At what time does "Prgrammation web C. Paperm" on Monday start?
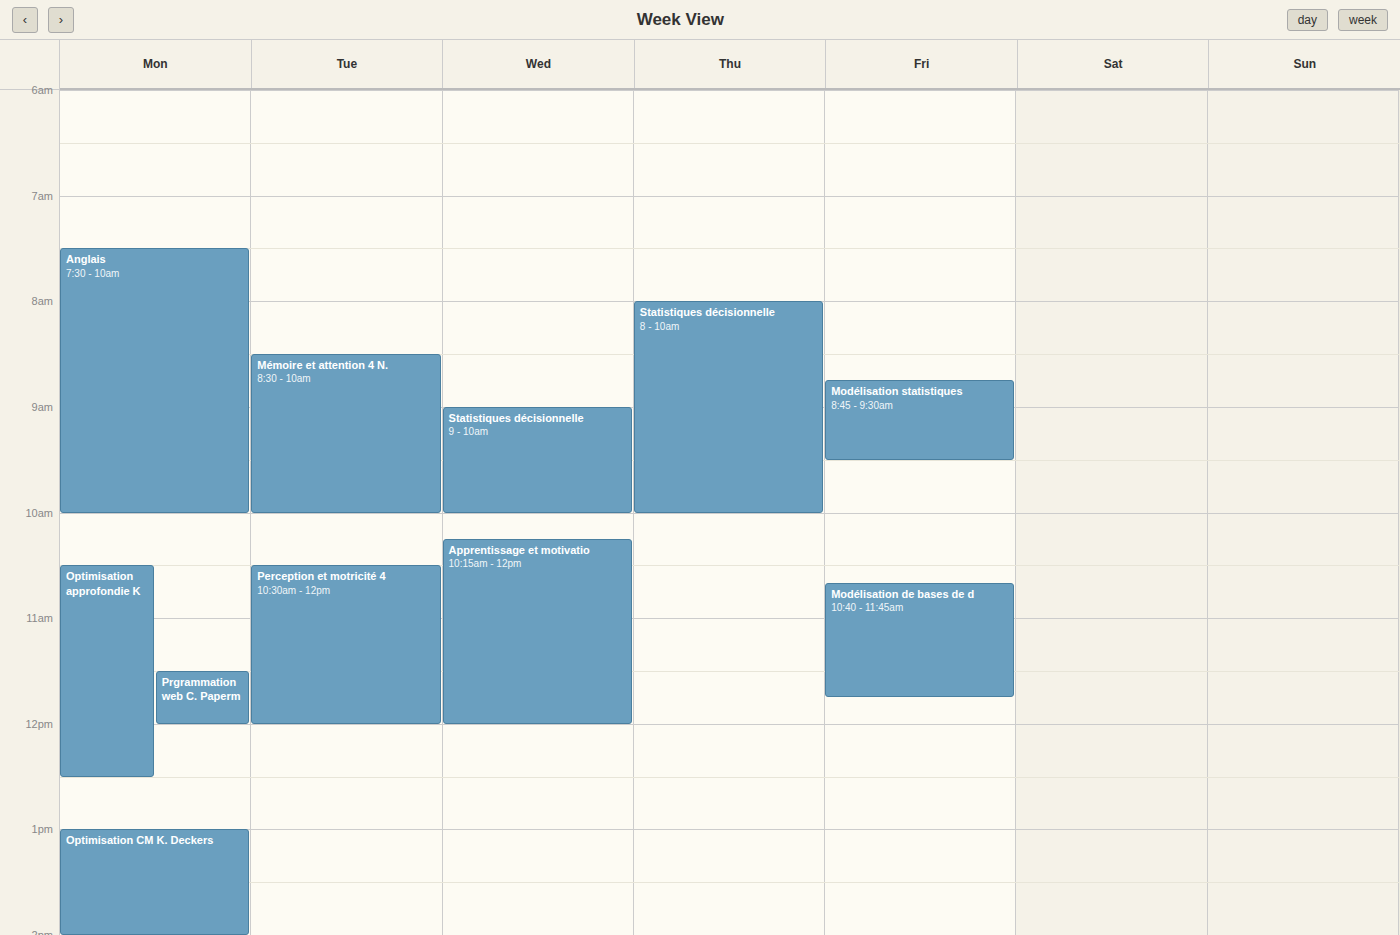
11:30 AM